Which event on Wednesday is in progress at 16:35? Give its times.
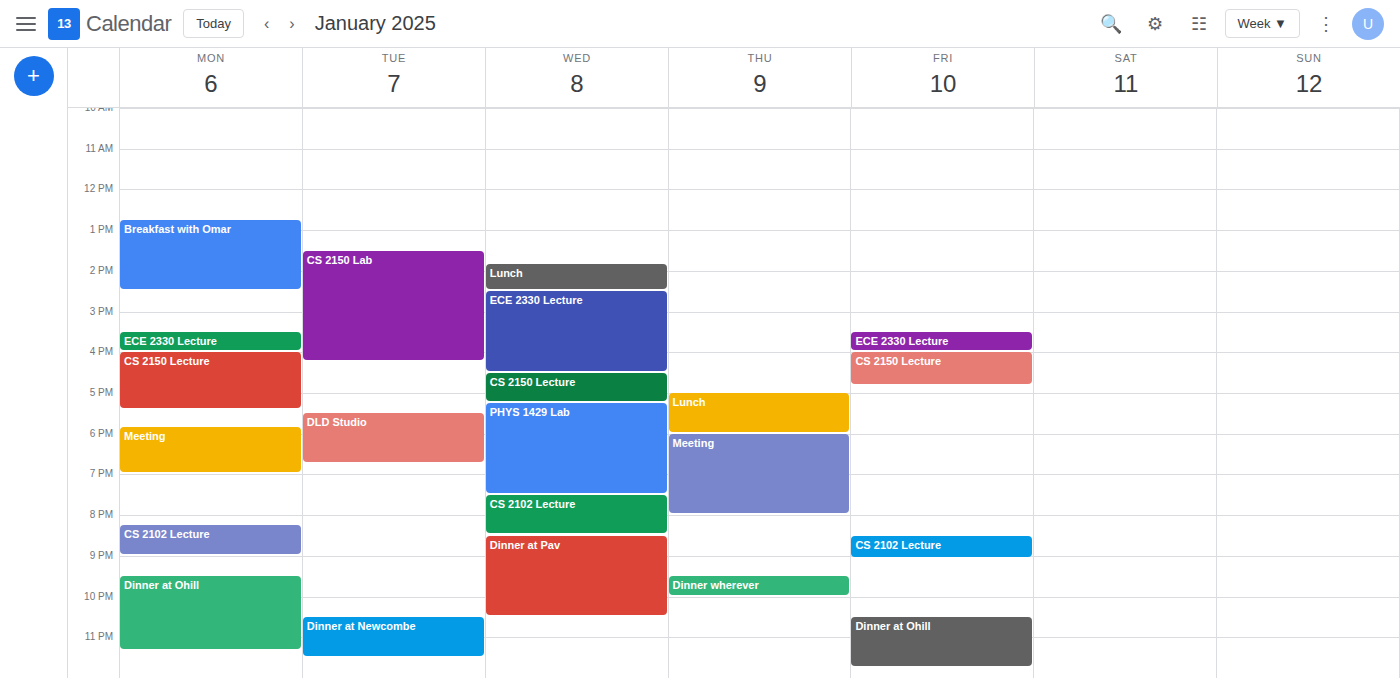
"CS 2150 Lecture", 16:30 to 17:15